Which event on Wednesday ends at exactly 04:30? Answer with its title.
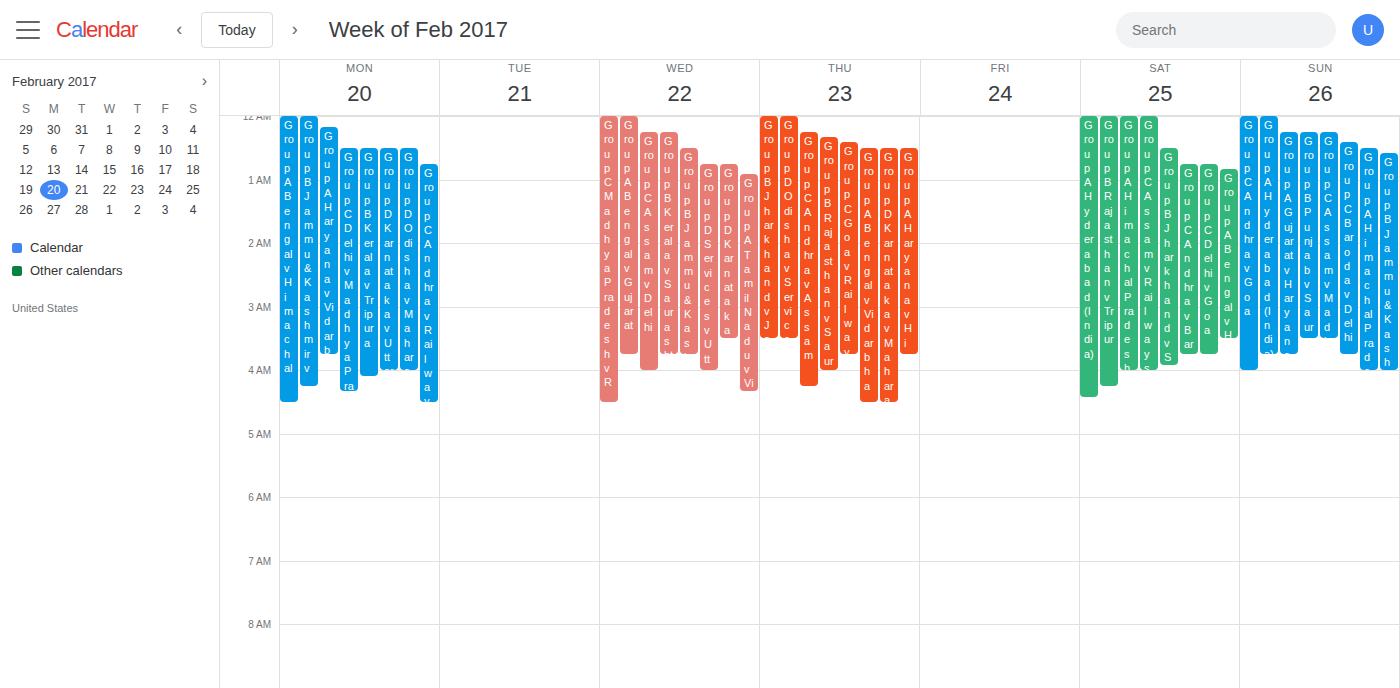
"Group C Madhya Pradesh v R"